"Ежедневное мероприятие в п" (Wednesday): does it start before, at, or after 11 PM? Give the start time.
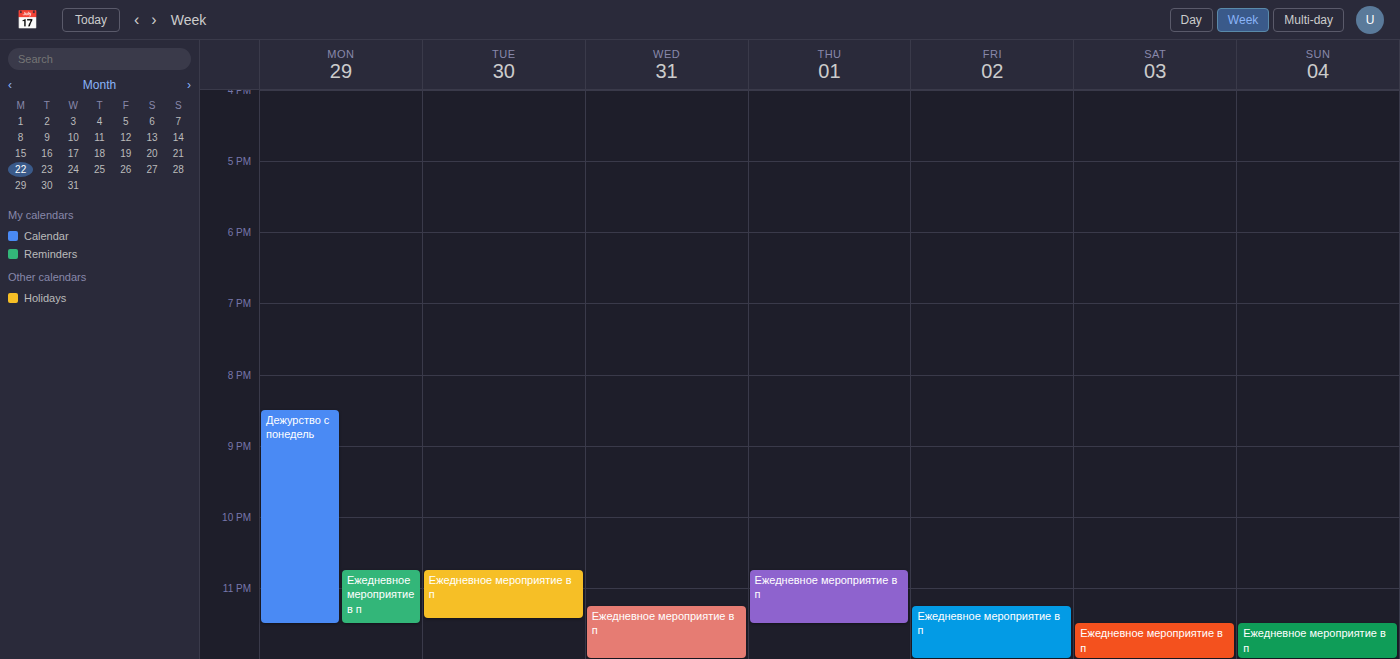
11:15 PM -- after 11 PM, 15 minutes below the 11 PM line.